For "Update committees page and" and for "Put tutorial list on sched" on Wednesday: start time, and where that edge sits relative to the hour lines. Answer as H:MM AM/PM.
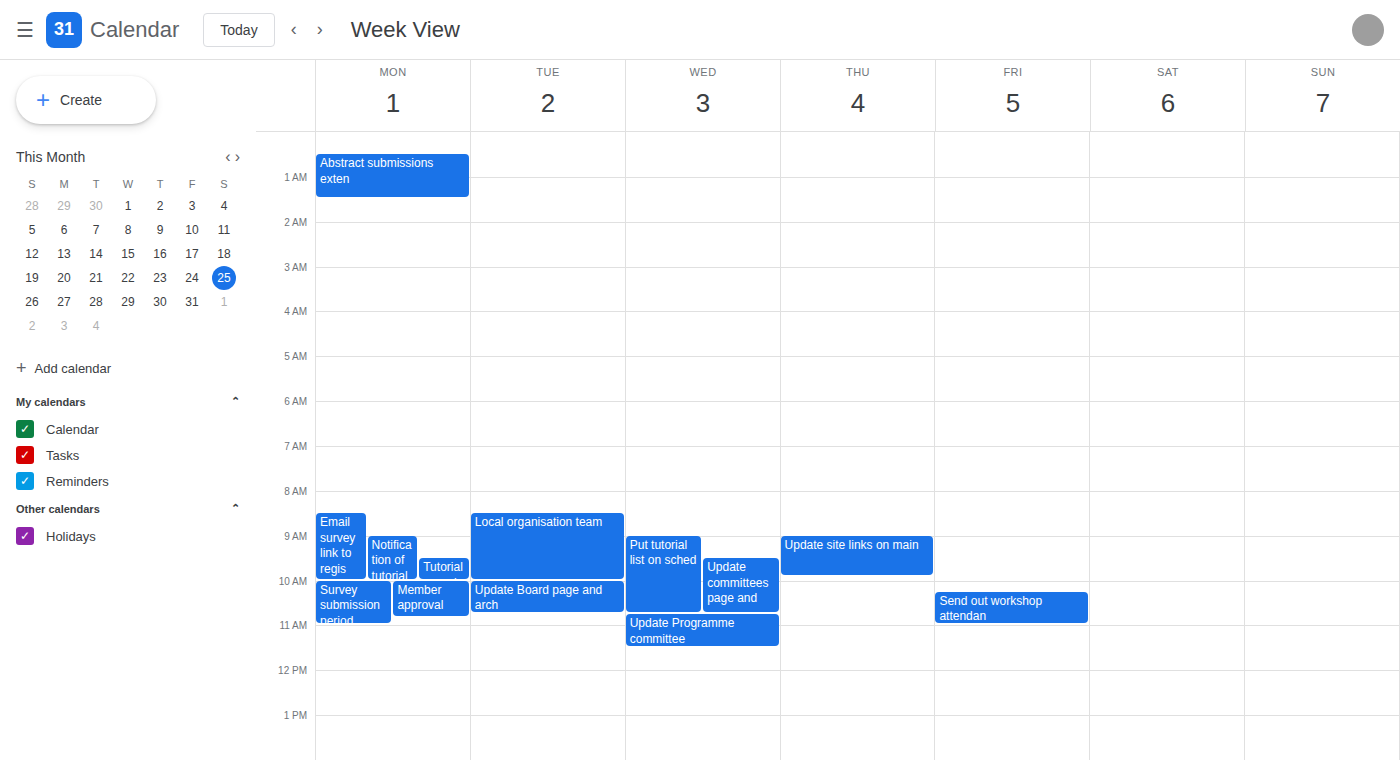
"Update committees page and": 9:30 AM, halfway between the 9 AM and 10 AM lines. "Put tutorial list on sched": 9:00 AM, exactly on the 9 AM line.